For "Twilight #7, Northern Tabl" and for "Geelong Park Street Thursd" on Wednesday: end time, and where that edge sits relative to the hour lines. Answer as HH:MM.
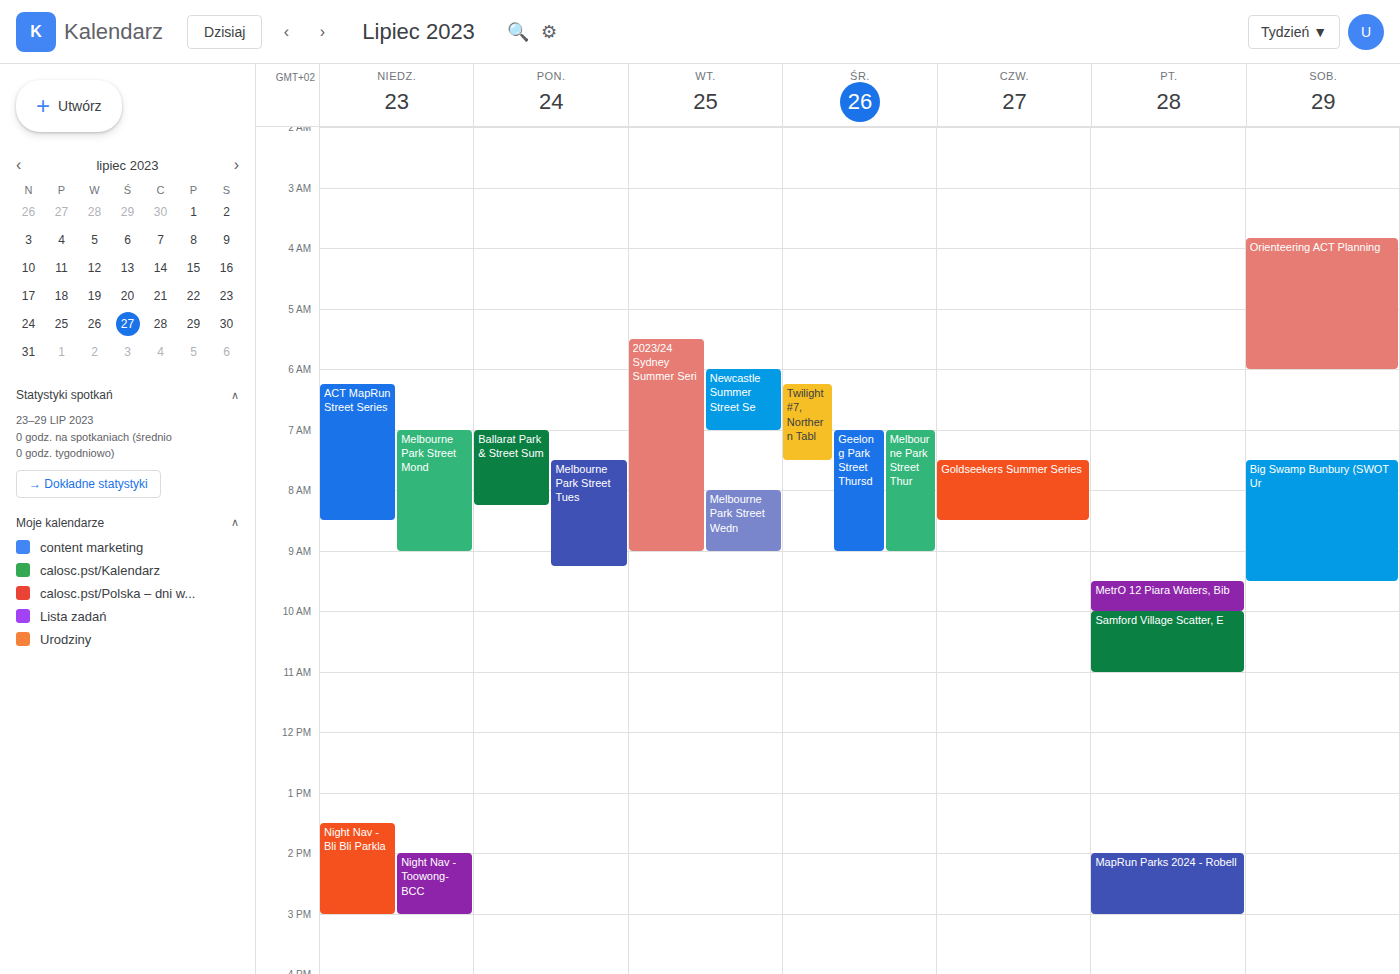
"Twilight #7, Northern Tabl": 07:30, halfway between the 07:00 and 08:00 lines. "Geelong Park Street Thursd": 09:00, exactly on the 09:00 line.